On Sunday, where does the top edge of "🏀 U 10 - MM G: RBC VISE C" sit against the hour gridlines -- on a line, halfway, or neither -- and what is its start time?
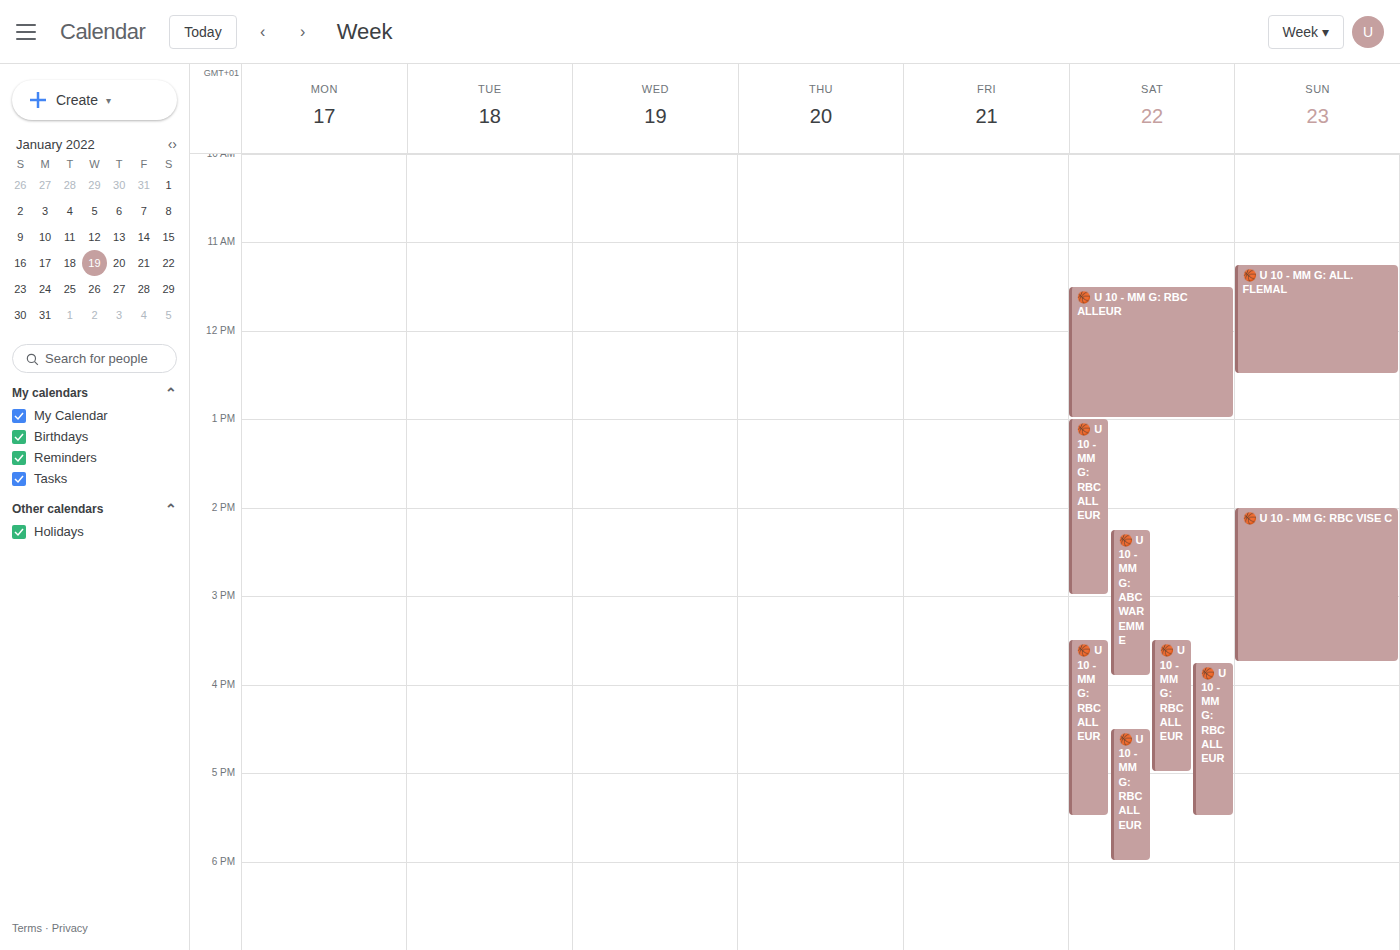
2:00 PM -- exactly on the 2 PM line.